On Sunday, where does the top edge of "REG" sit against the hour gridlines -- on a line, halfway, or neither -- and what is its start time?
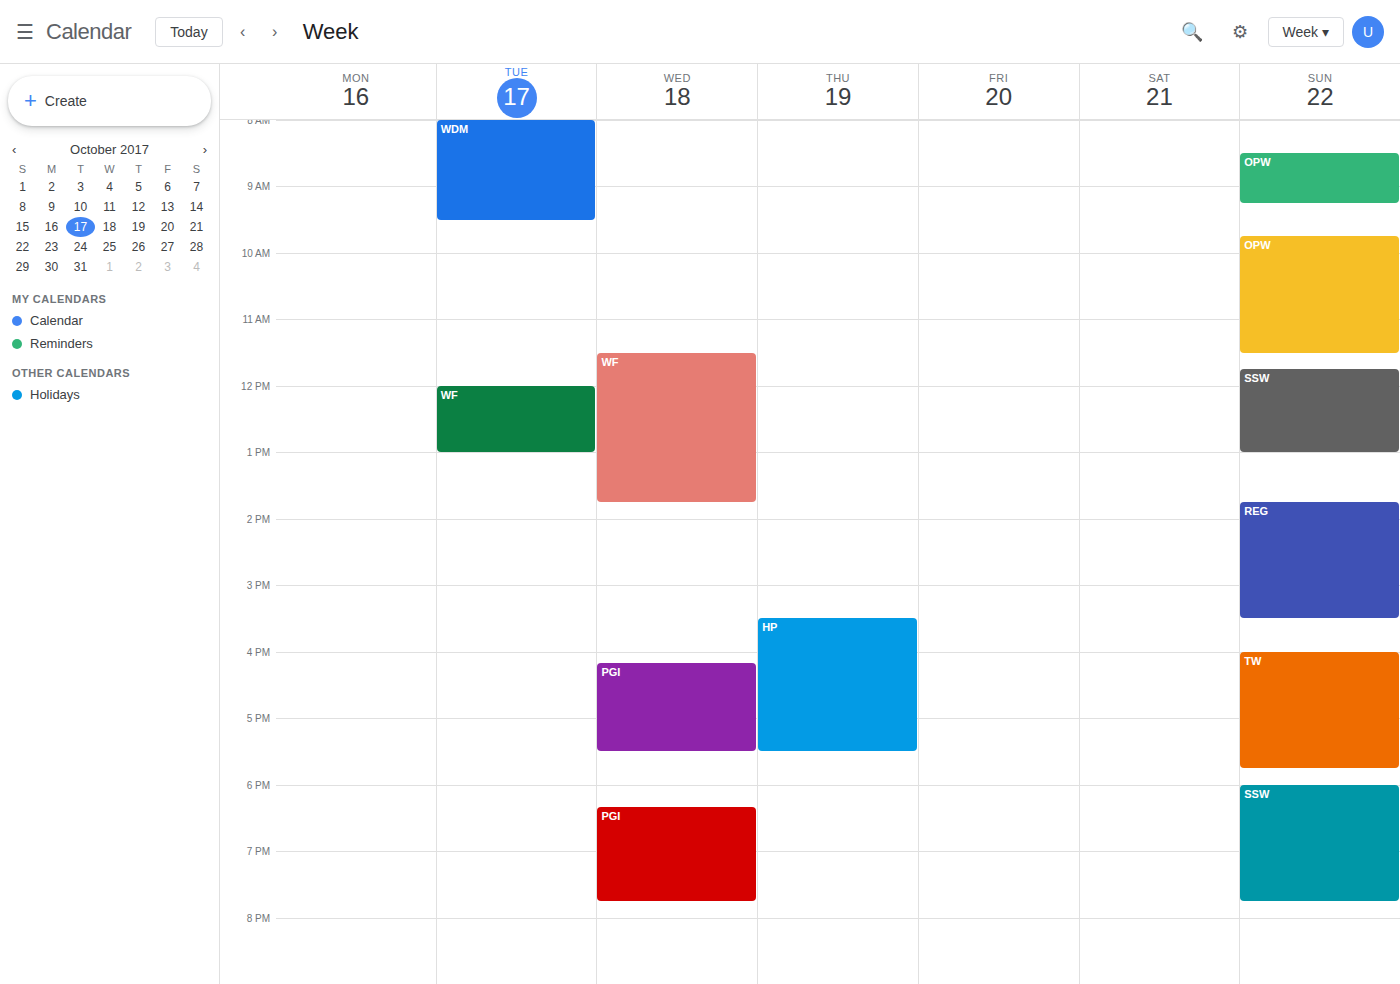
1:45 PM -- neither: three quarters of the way from the 1 PM line to the 2 PM line.